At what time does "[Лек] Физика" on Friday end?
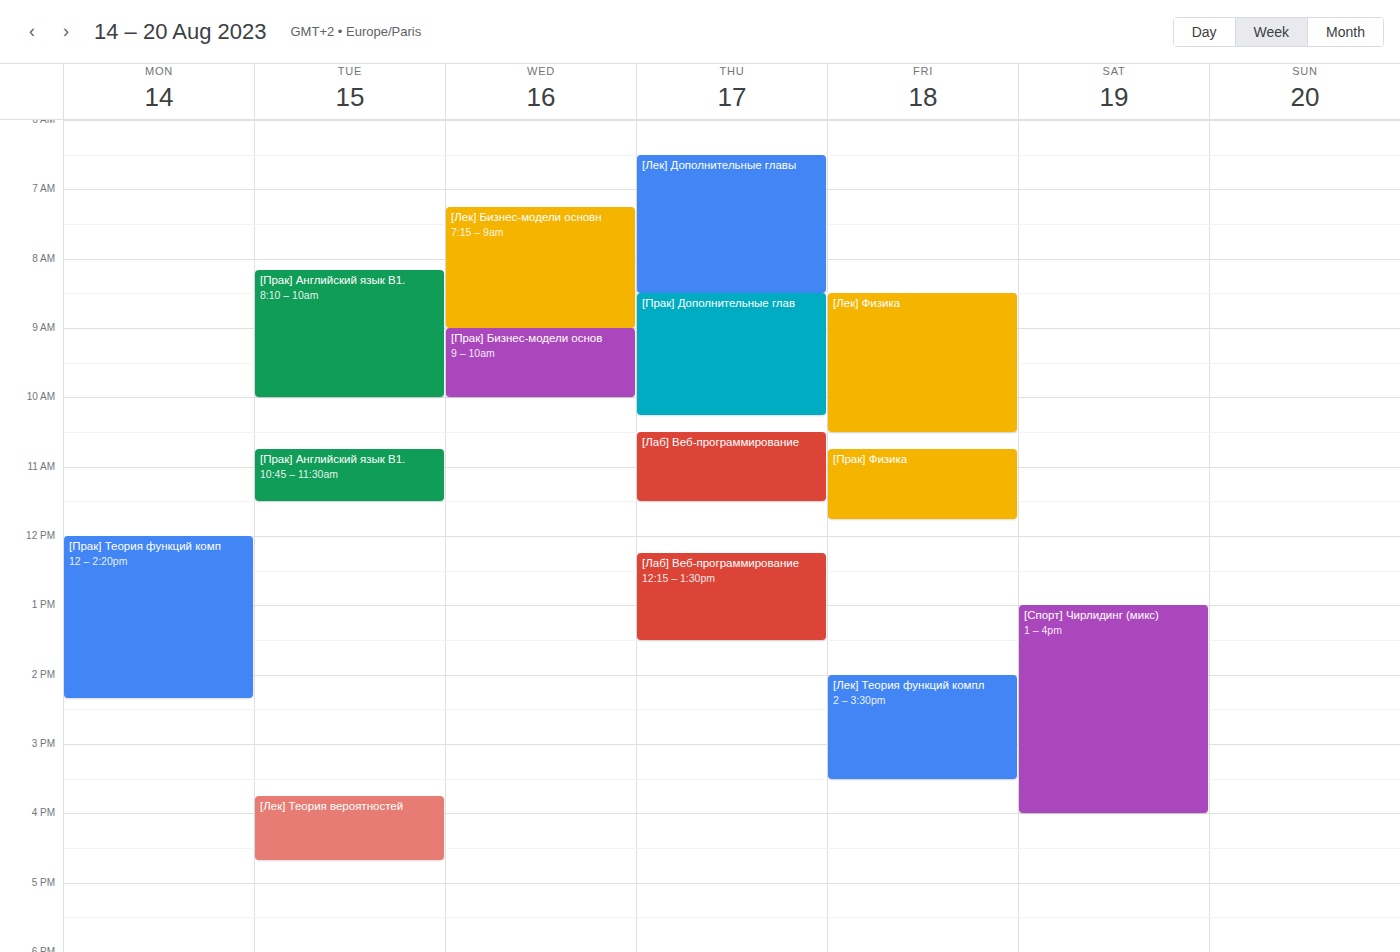
10:30 AM